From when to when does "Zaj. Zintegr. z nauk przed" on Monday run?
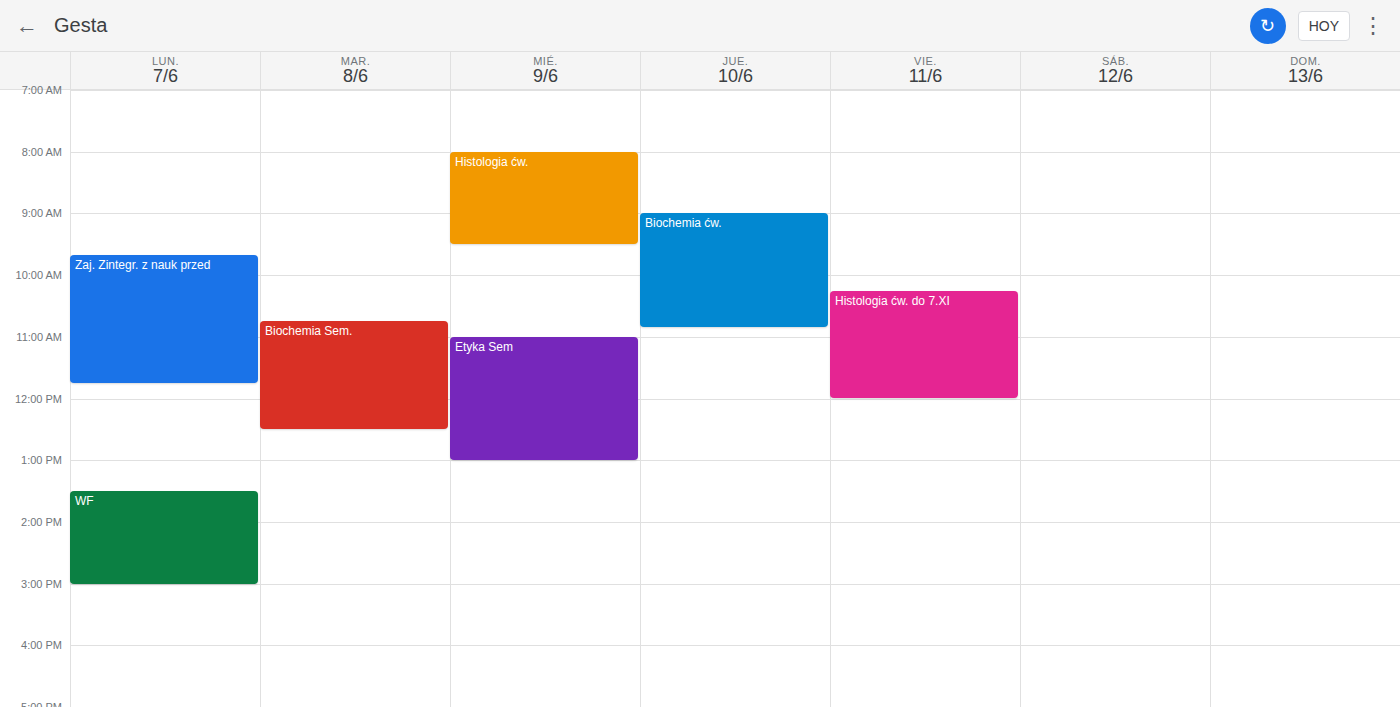
09:40 to 11:45